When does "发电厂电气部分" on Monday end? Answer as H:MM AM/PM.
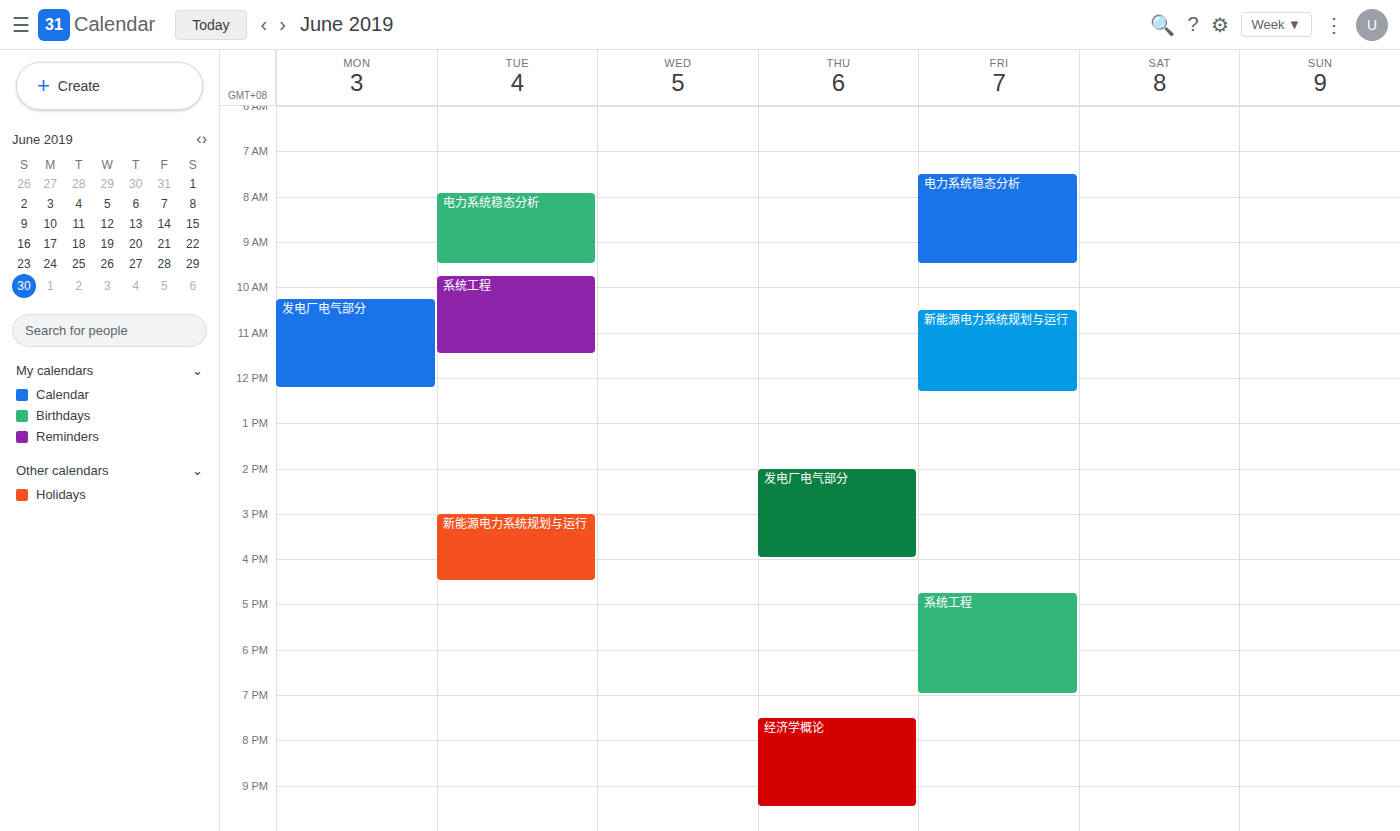
12:15 PM